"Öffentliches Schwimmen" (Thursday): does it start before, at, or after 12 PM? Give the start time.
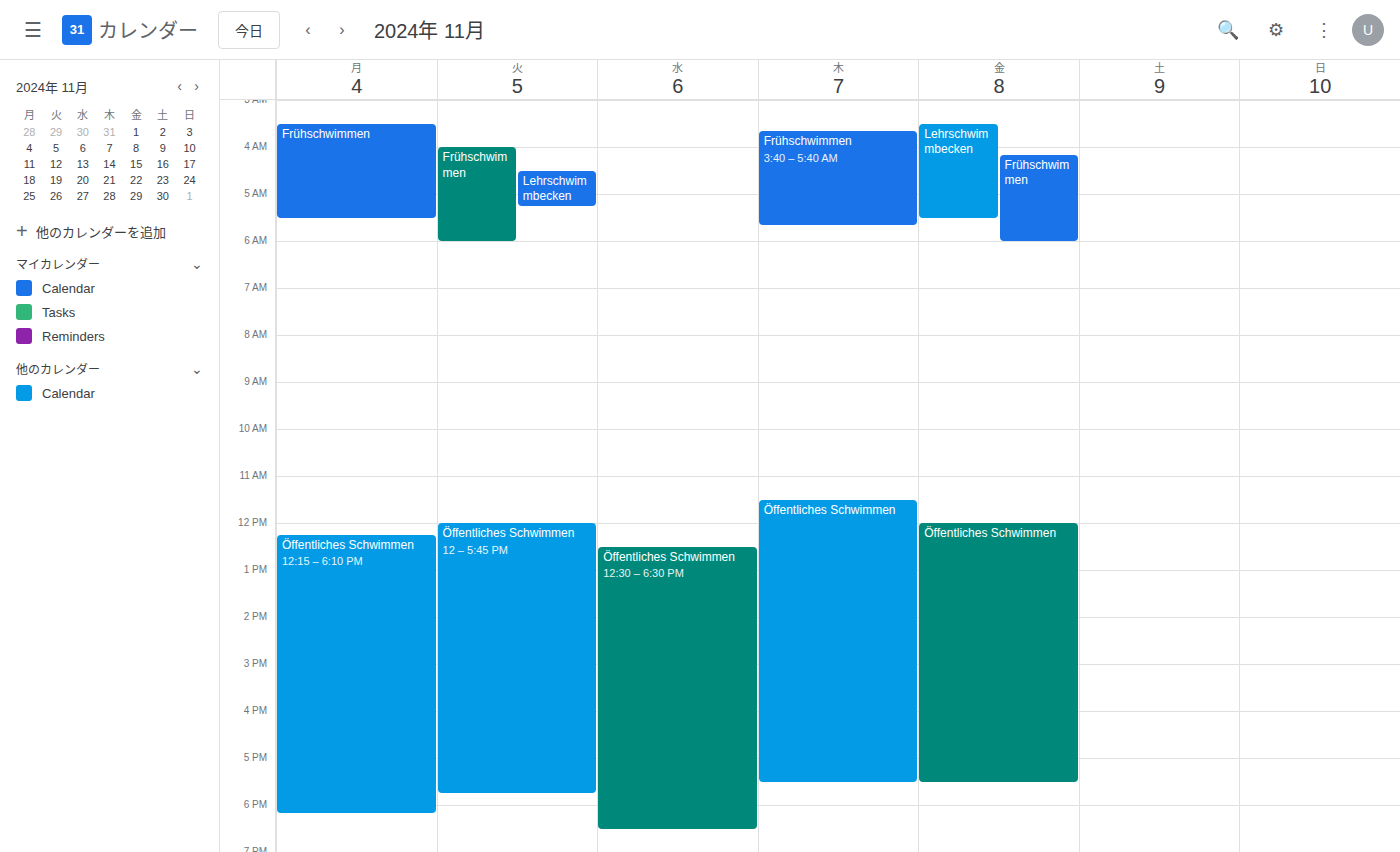
11:30 AM -- before 12 PM, 30 minutes above the 12 PM line.